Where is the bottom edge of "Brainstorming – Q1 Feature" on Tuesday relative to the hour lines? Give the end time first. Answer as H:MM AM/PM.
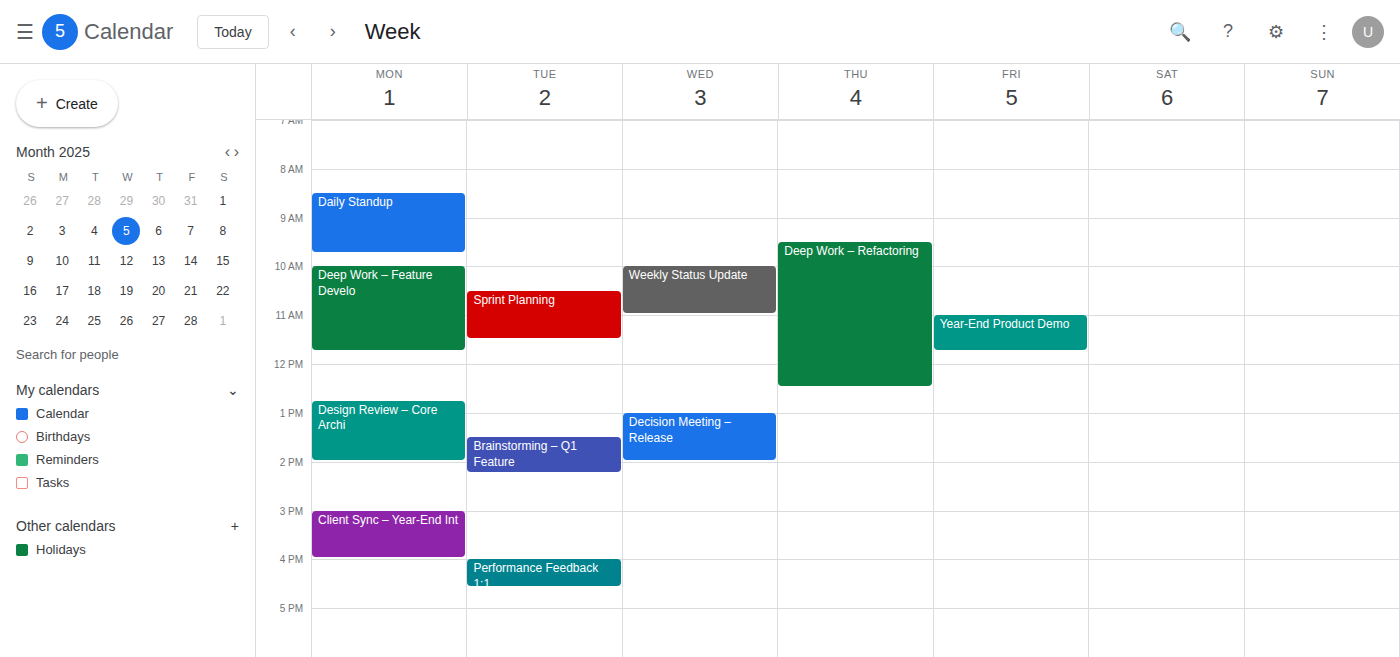
2:15 PM -- neither: a quarter of the way from the 2 PM line to the 3 PM line.